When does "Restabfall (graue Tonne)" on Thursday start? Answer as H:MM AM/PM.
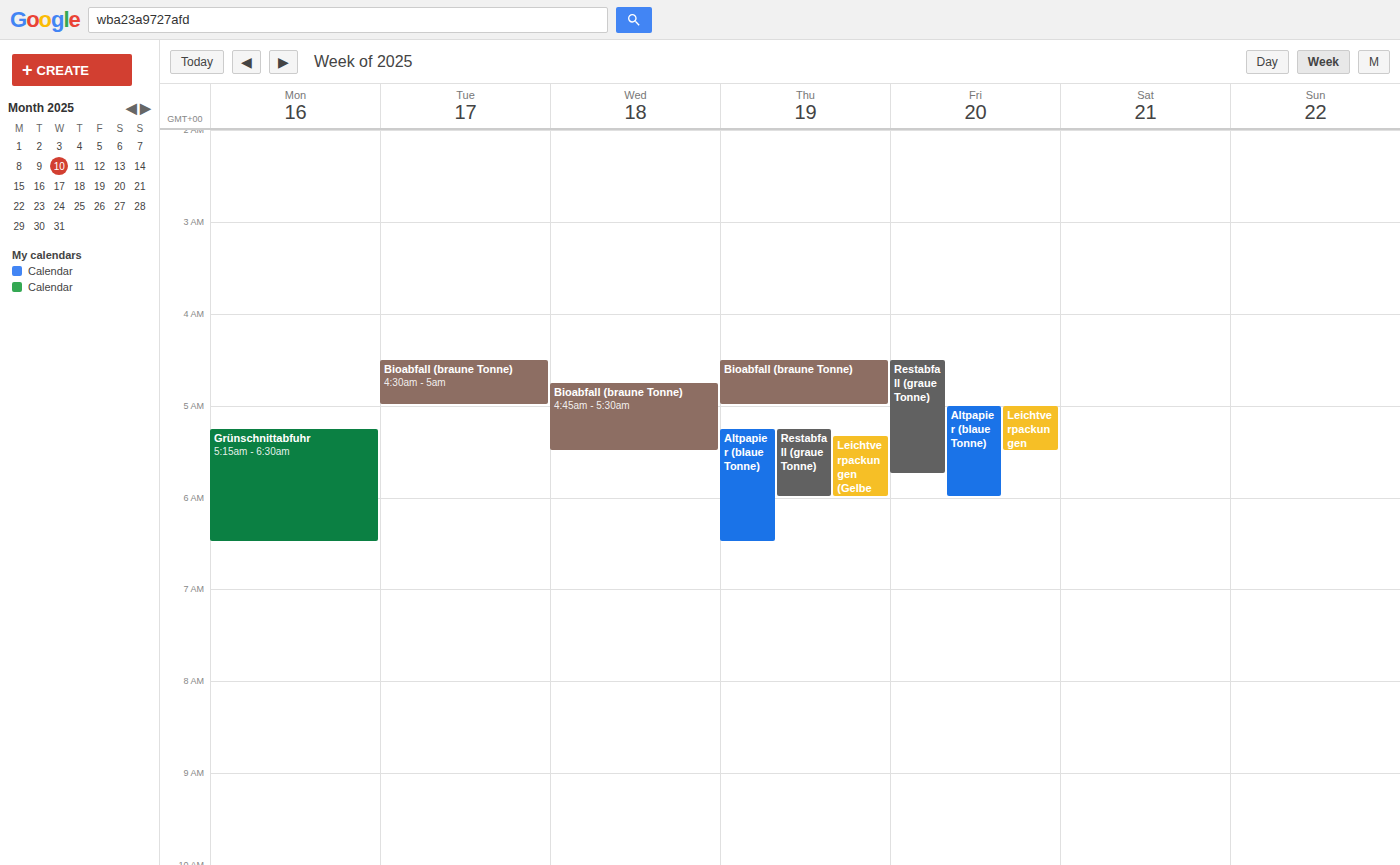
5:15 AM